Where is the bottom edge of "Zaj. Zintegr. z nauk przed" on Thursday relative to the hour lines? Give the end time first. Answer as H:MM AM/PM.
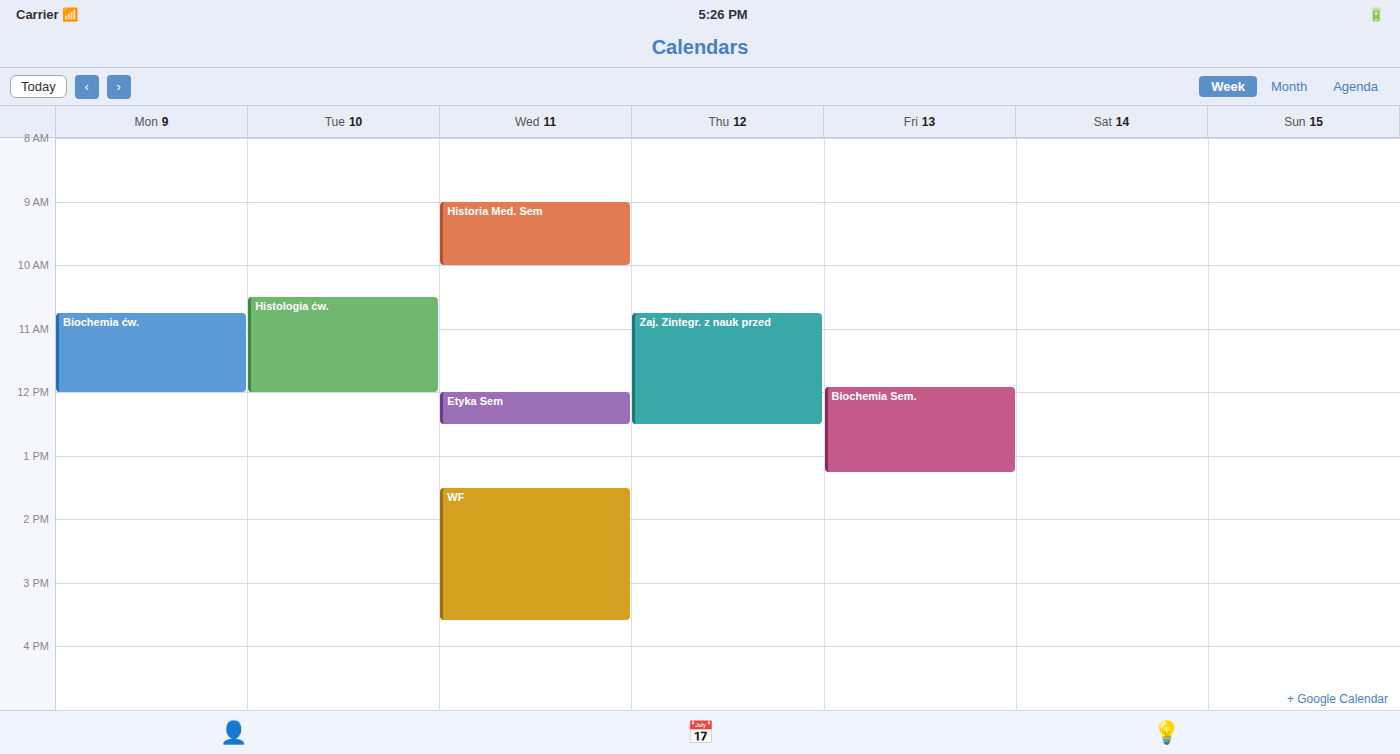
12:30 PM -- halfway between the 12 PM and 1 PM lines.